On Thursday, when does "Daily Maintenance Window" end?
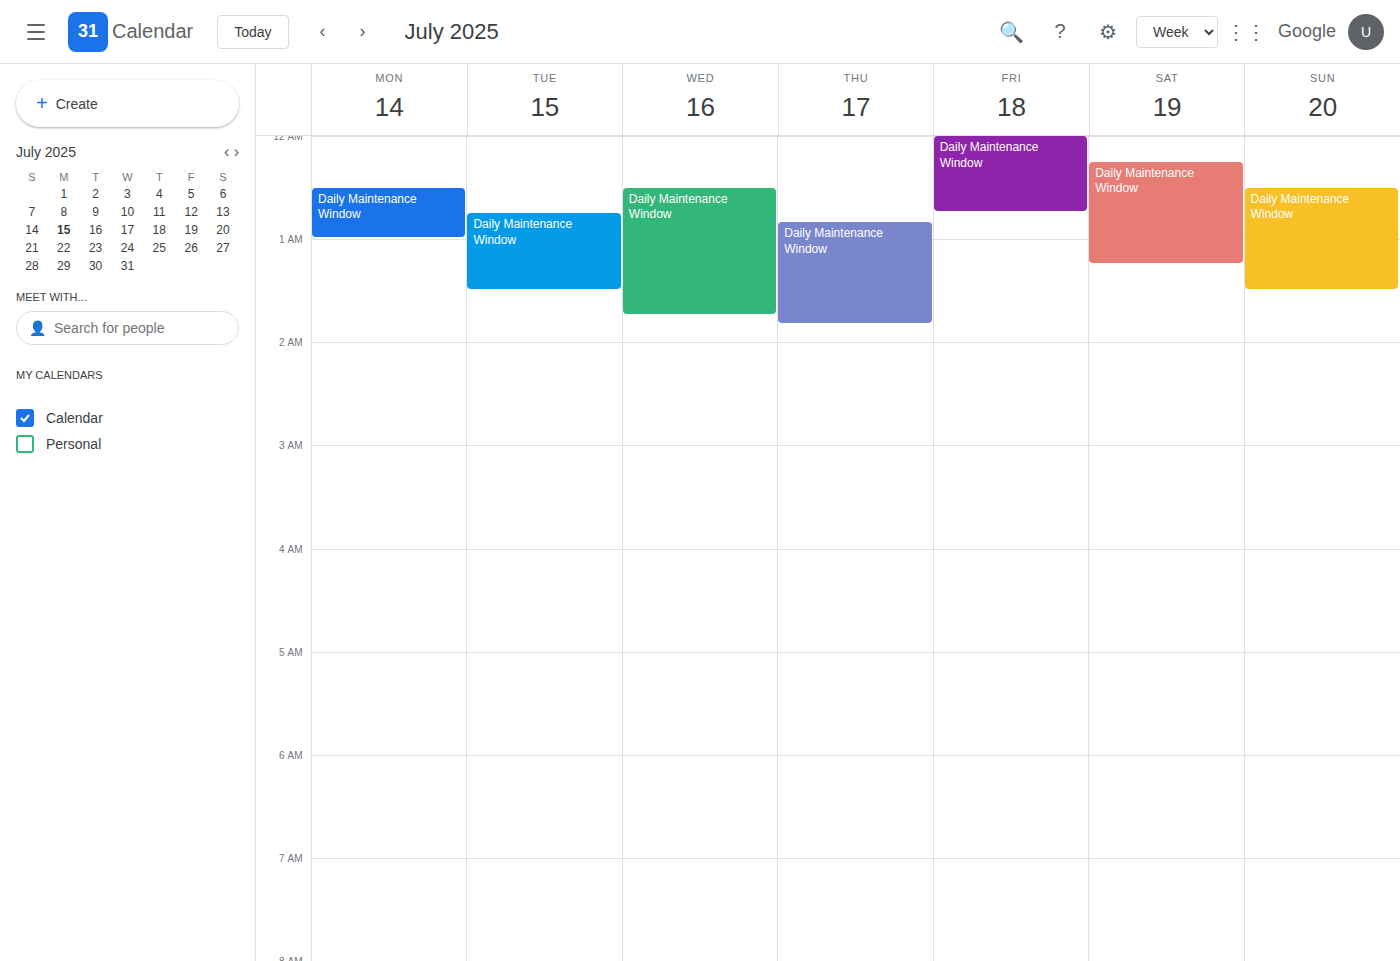
01:50